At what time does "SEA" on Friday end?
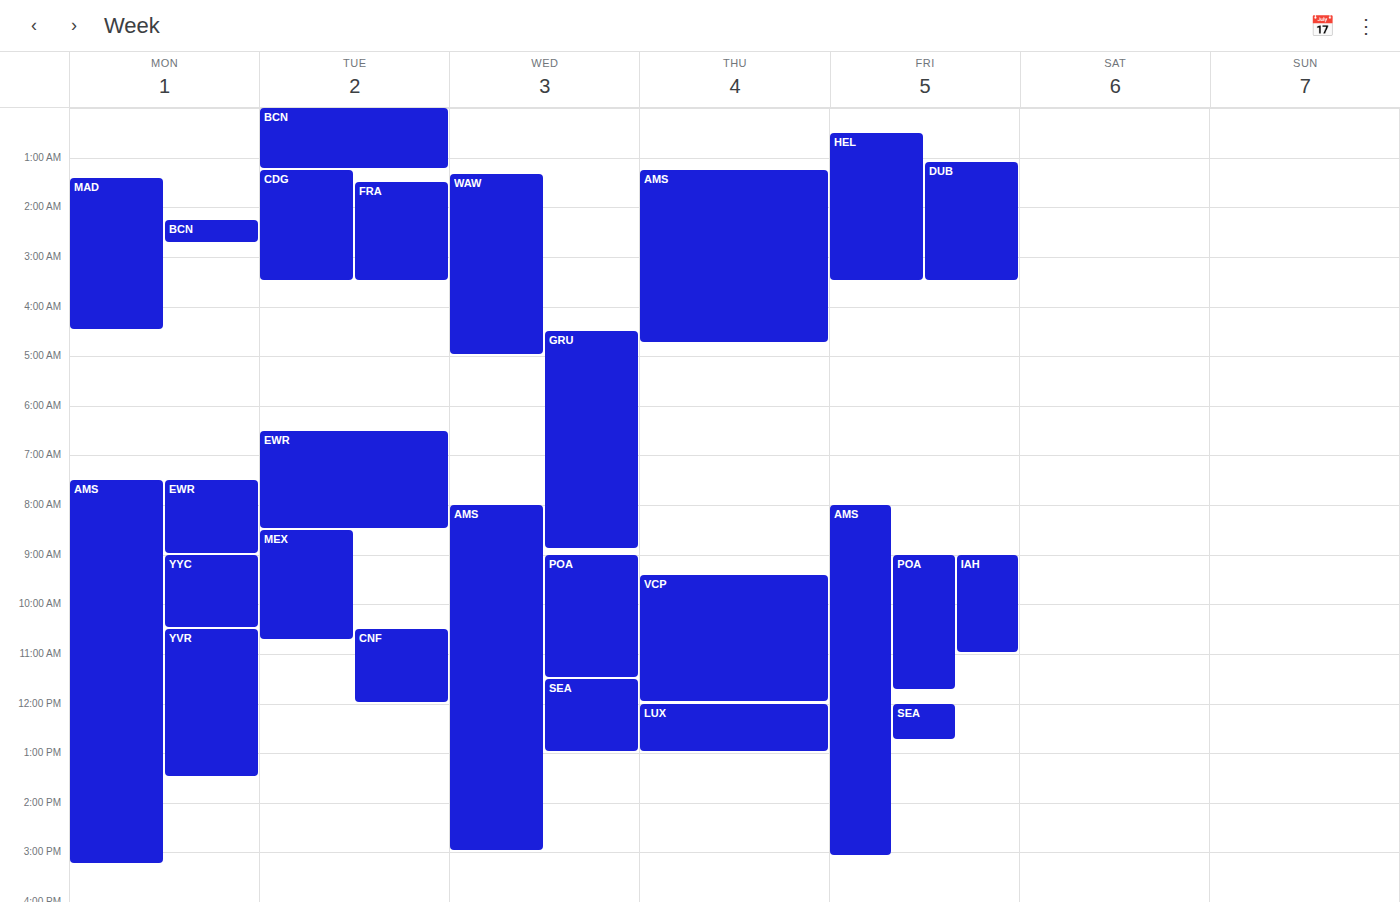
12:45 PM